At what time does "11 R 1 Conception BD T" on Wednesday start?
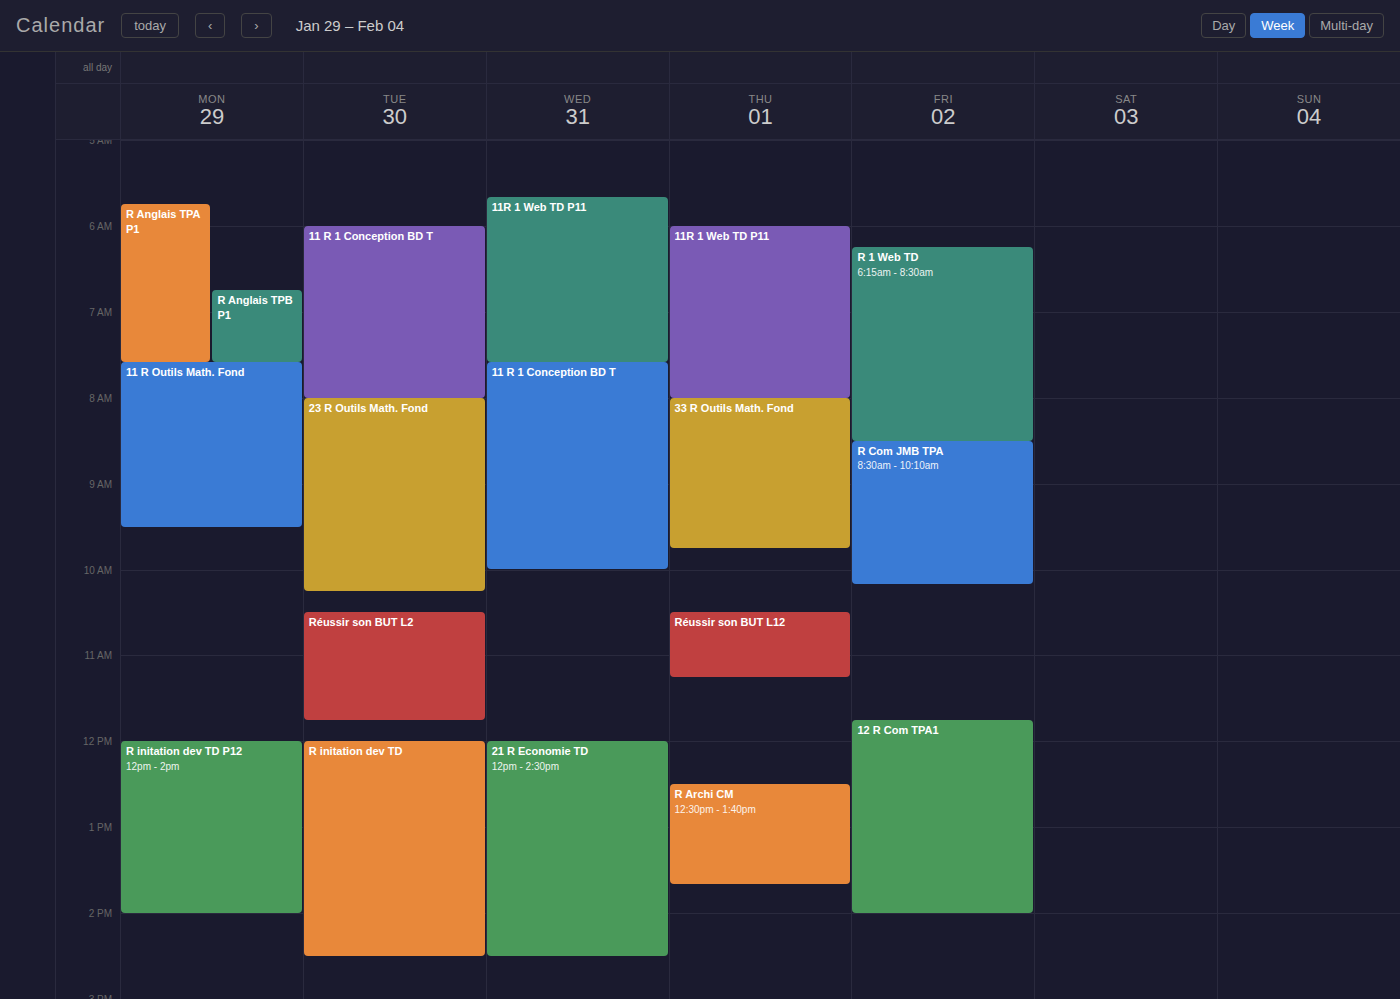
7:35 AM